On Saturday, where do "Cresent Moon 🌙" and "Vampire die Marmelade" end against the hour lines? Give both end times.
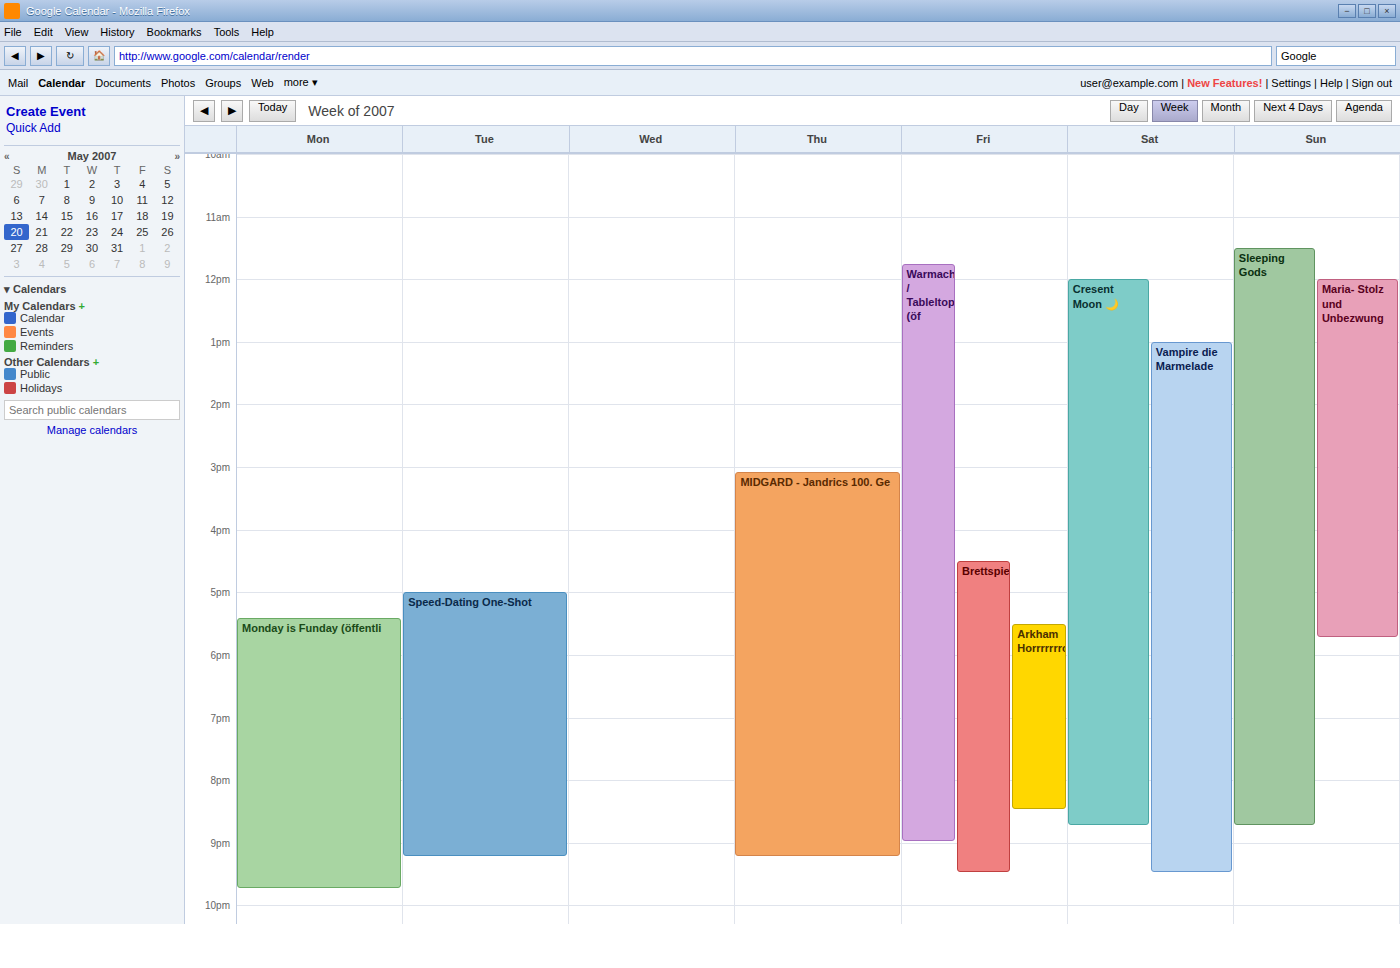
"Cresent Moon 🌙": 8:45 PM, neither: three quarters of the way from the 8 PM line to the 9 PM line. "Vampire die Marmelade": 9:30 PM, halfway between the 9 PM and 10 PM lines.